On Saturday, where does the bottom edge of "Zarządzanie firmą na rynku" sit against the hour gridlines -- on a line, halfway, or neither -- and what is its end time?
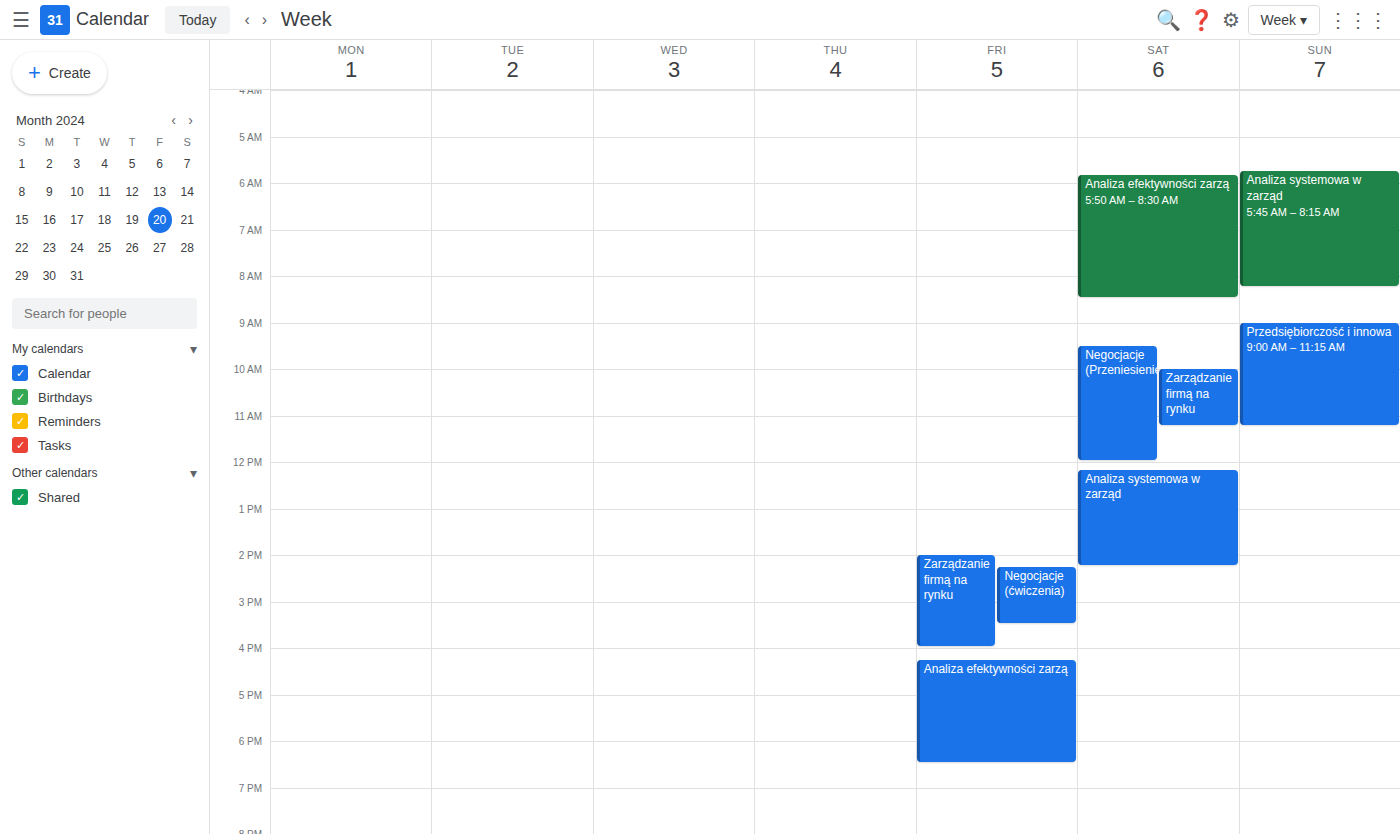
11:15 AM -- neither: a quarter of the way from the 11 AM line to the 12 PM line.